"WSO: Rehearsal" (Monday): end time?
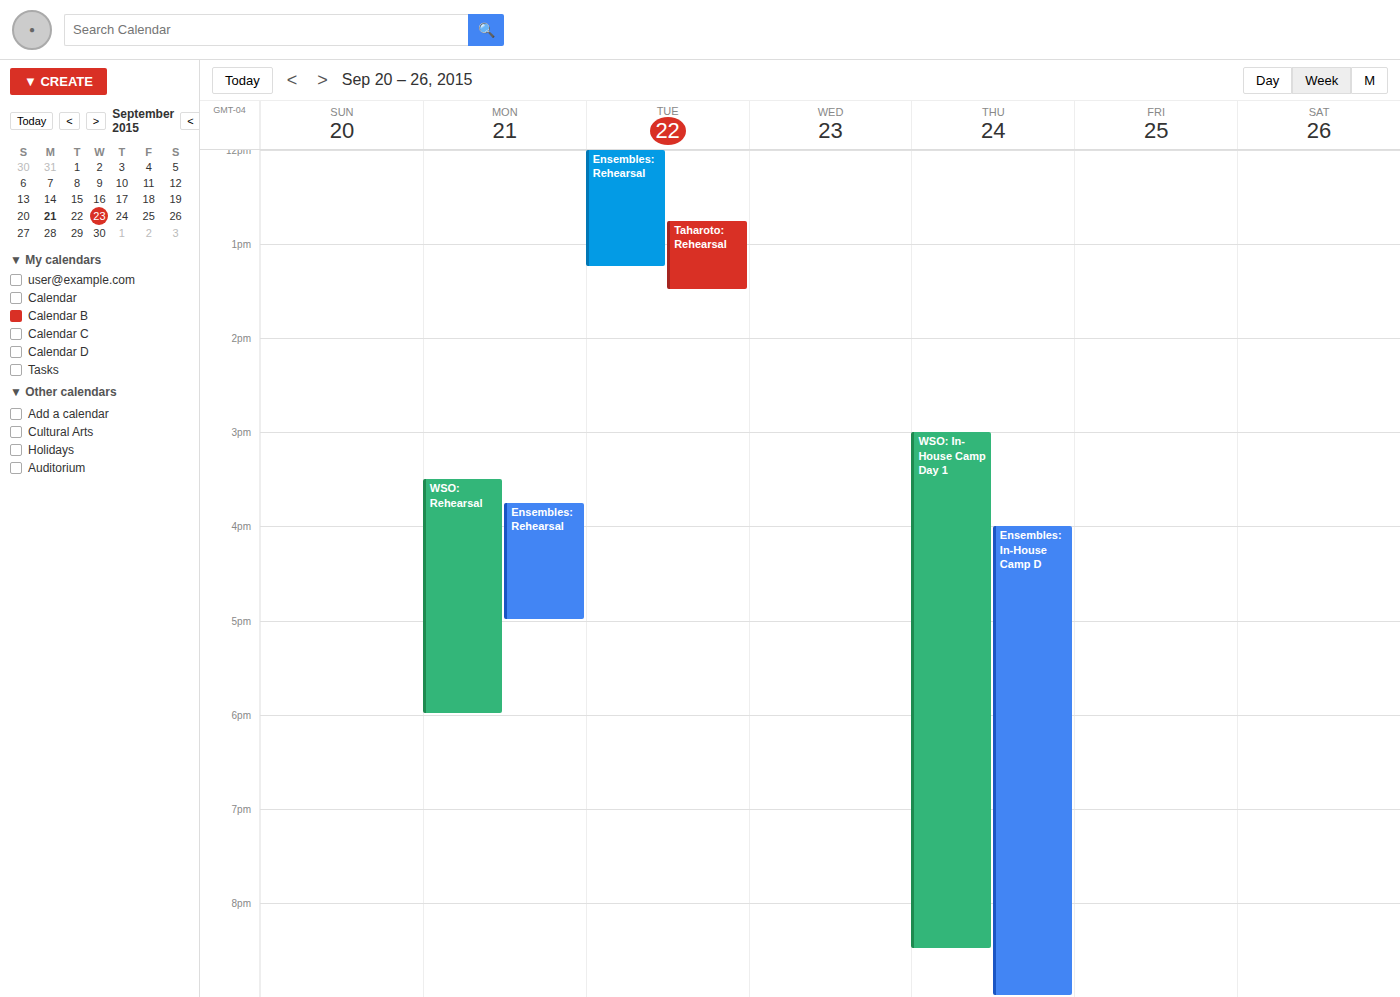
6:00 PM